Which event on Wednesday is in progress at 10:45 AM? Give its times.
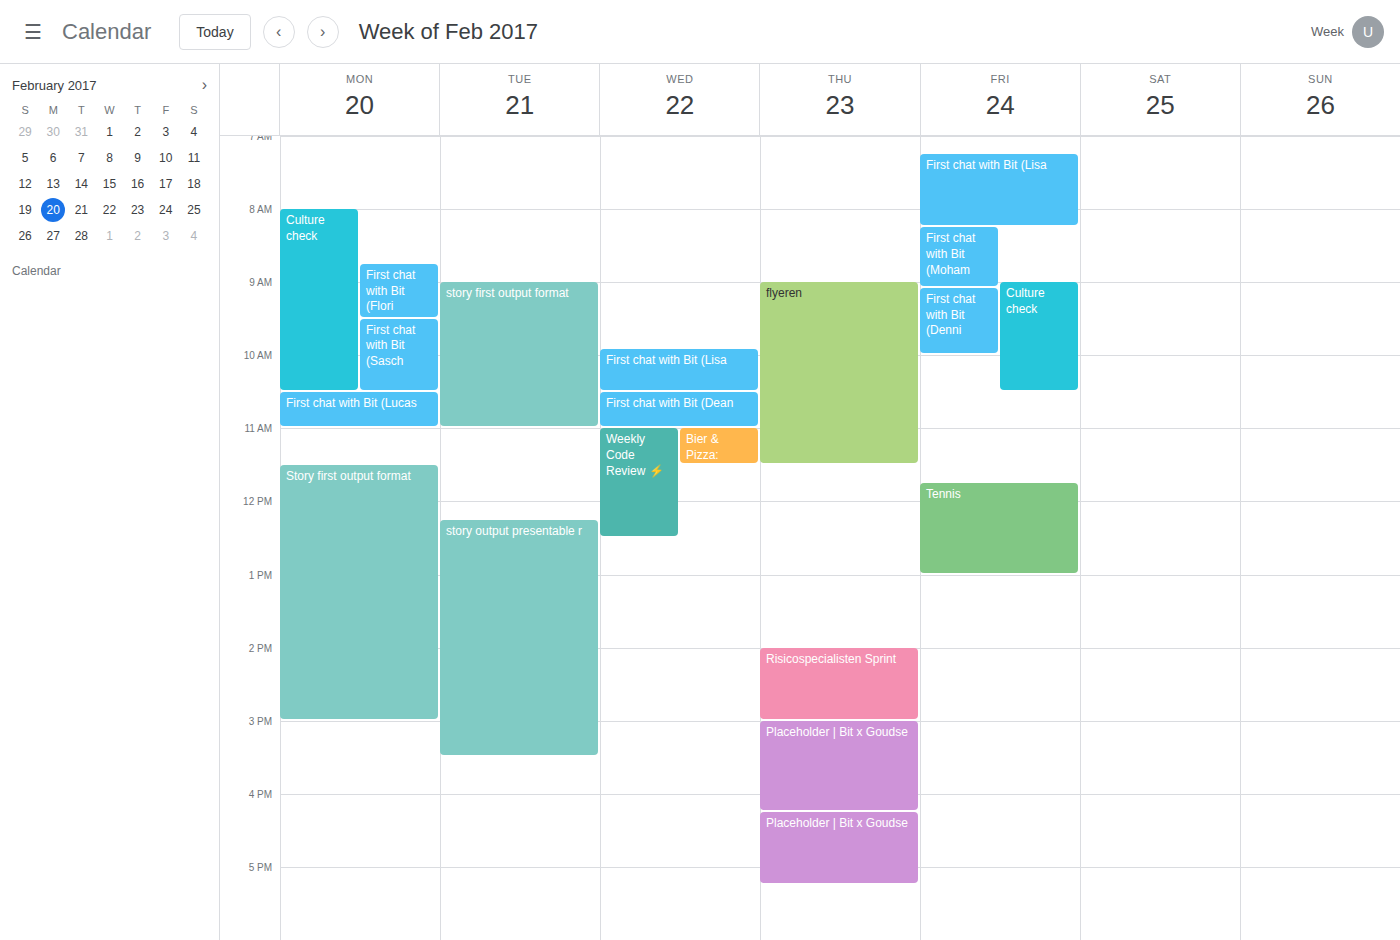
"First chat with Bit (Dean", 10:30 AM to 11:00 AM